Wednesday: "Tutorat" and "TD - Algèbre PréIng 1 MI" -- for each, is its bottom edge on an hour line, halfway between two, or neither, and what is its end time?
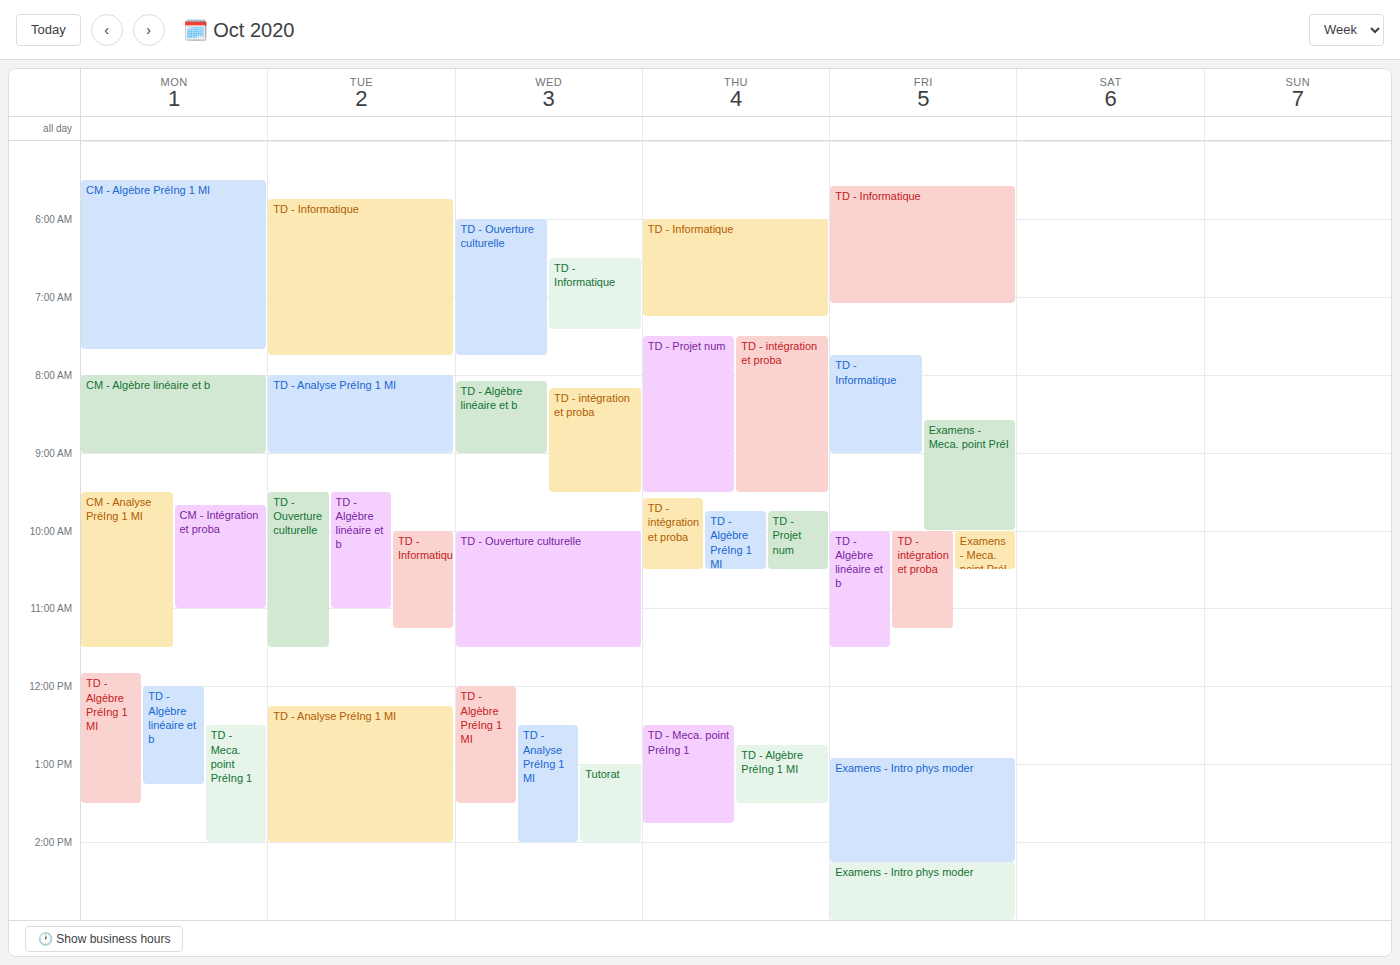
"Tutorat": 2:00 PM, exactly on the 2 PM line. "TD - Algèbre PréIng 1 MI": 1:30 PM, halfway between the 1 PM and 2 PM lines.